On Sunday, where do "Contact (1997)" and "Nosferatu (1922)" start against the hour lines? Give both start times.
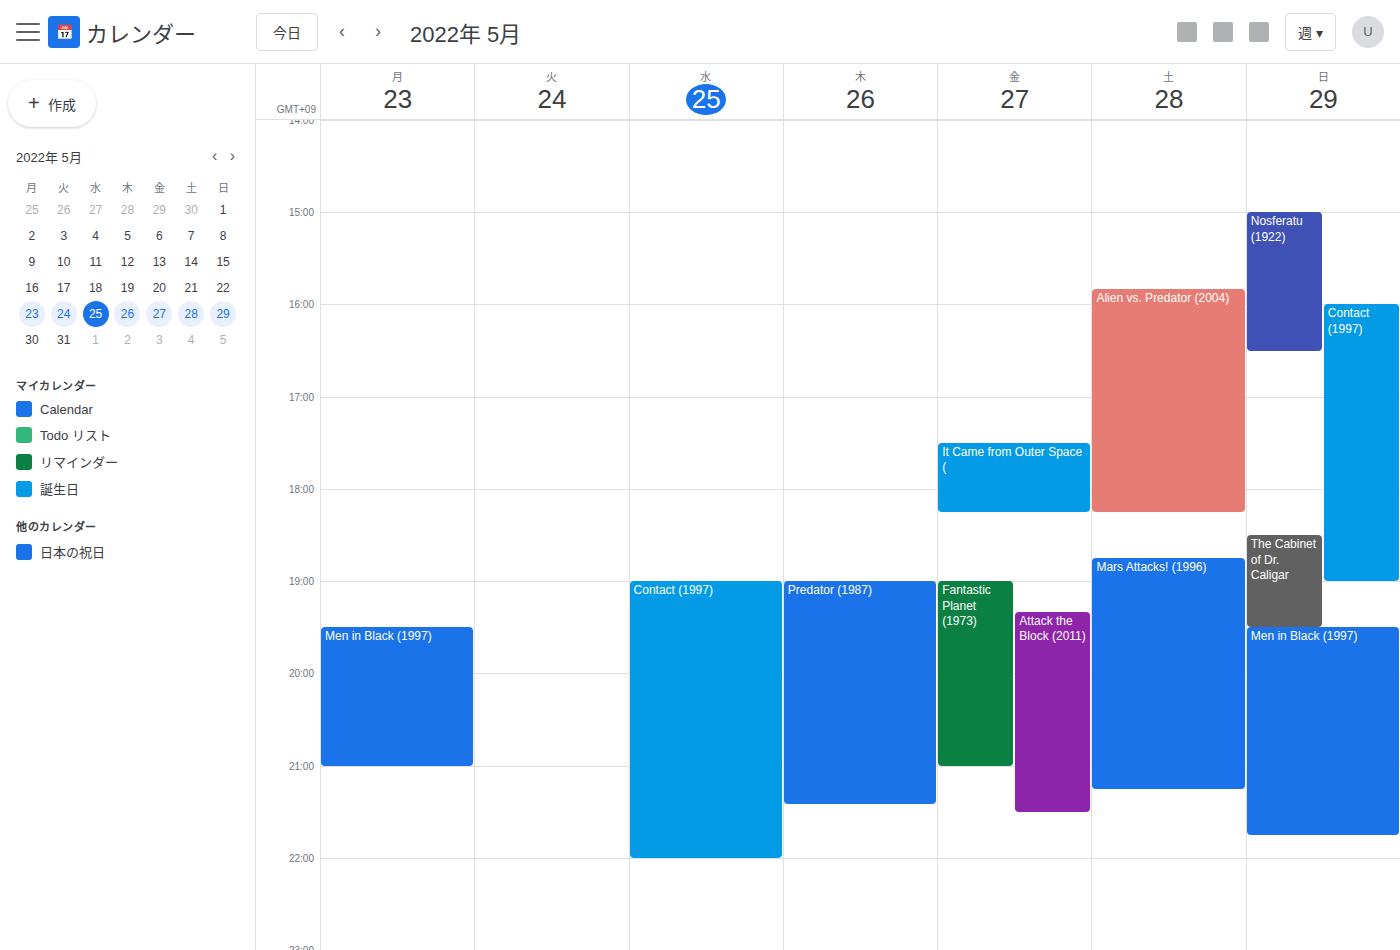
"Contact (1997)": 4:00 PM, exactly on the 4 PM line. "Nosferatu (1922)": 3:00 PM, exactly on the 3 PM line.